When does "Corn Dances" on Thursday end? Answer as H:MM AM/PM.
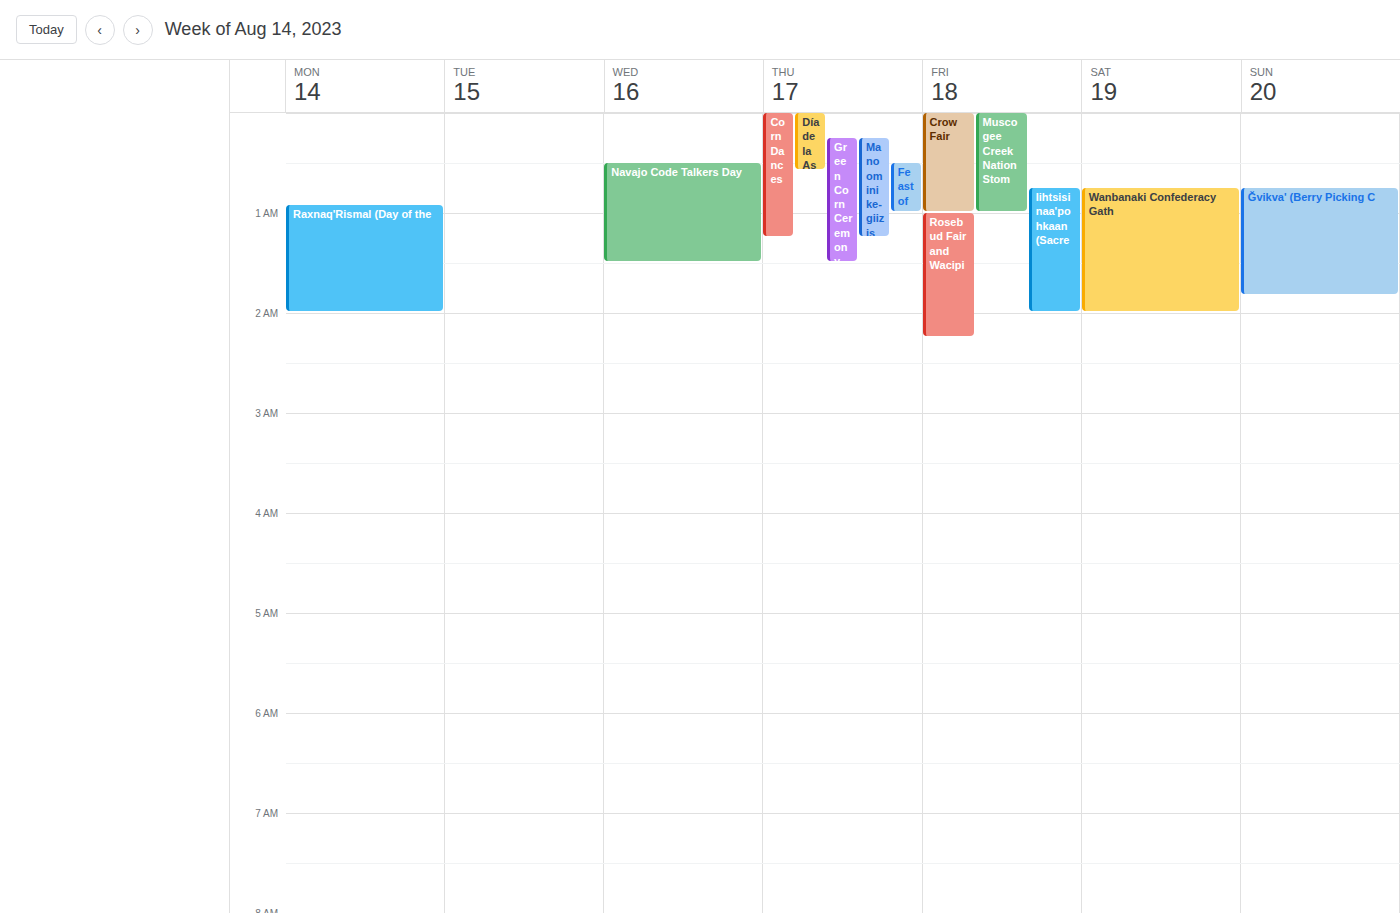
1:15 AM